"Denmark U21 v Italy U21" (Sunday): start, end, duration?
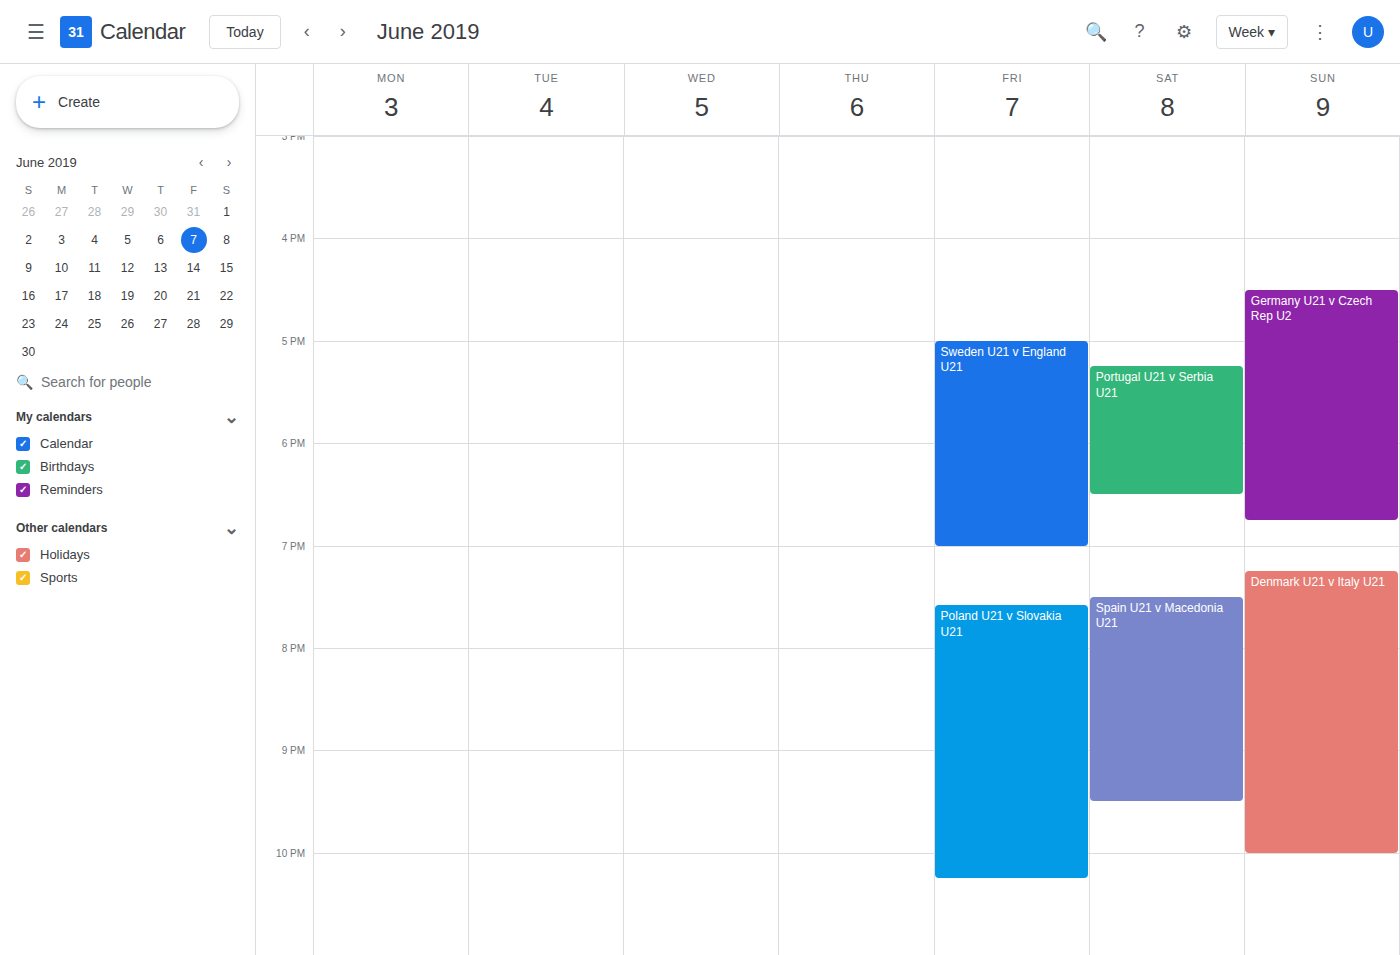
7:15 PM to 10:00 PM, 2 hours 45 minutes